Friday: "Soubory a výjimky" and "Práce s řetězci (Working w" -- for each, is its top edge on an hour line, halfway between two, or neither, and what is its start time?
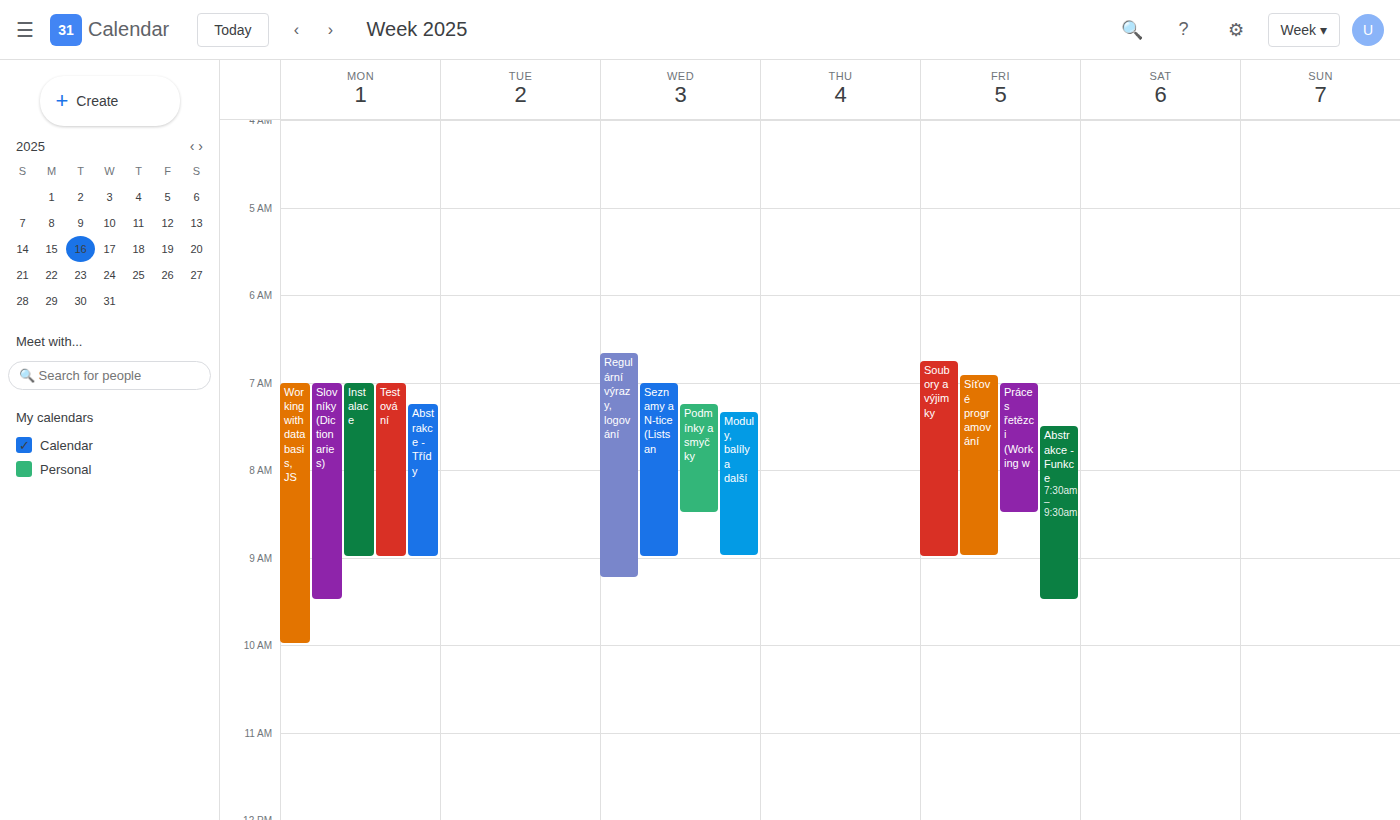
"Soubory a výjimky": 6:45 AM, neither: three quarters of the way from the 6 AM line to the 7 AM line. "Práce s řetězci (Working w": 7:00 AM, exactly on the 7 AM line.